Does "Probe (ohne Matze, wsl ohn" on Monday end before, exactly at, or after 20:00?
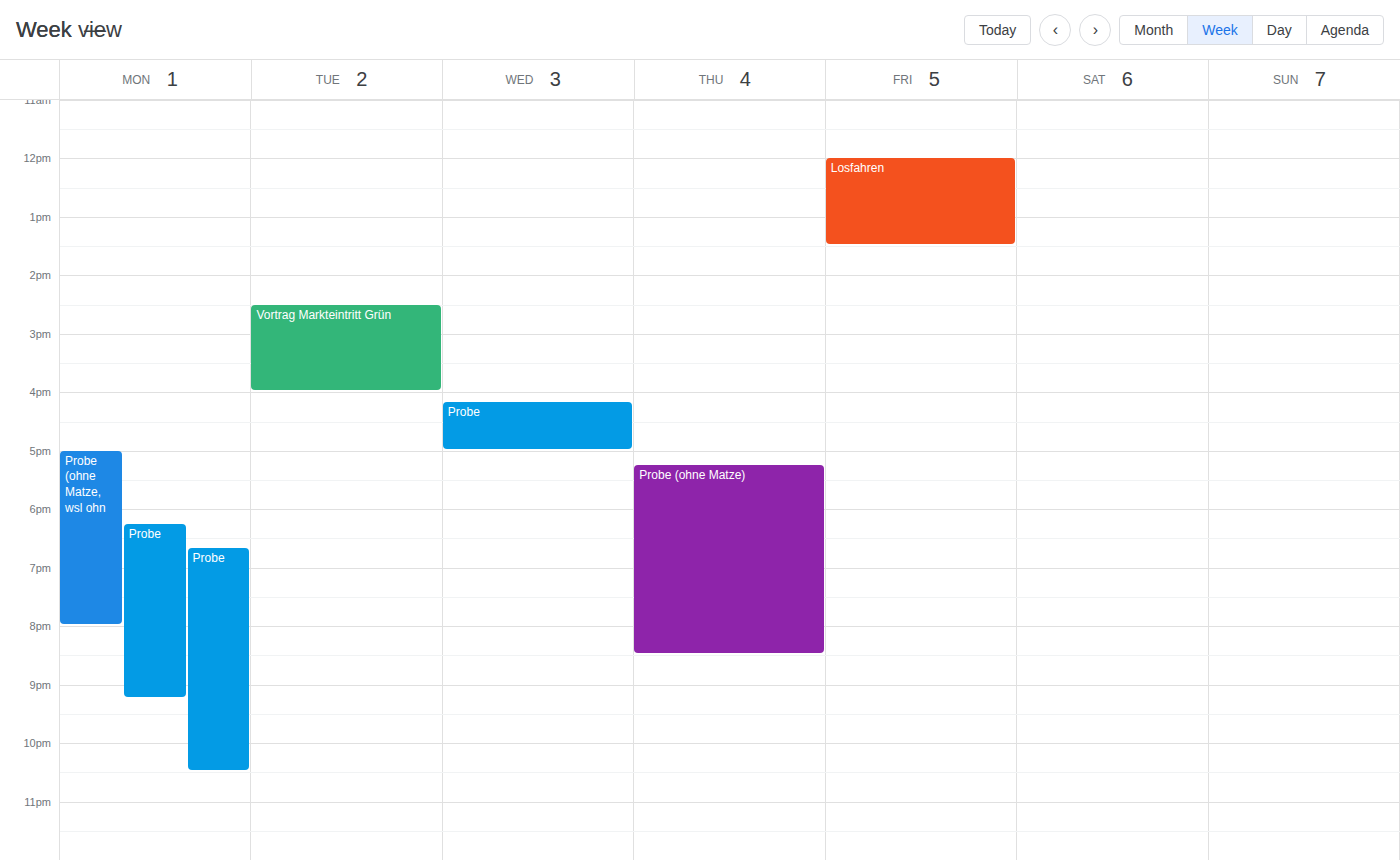
20:00 -- exactly at 20:00, on the 20:00 line.